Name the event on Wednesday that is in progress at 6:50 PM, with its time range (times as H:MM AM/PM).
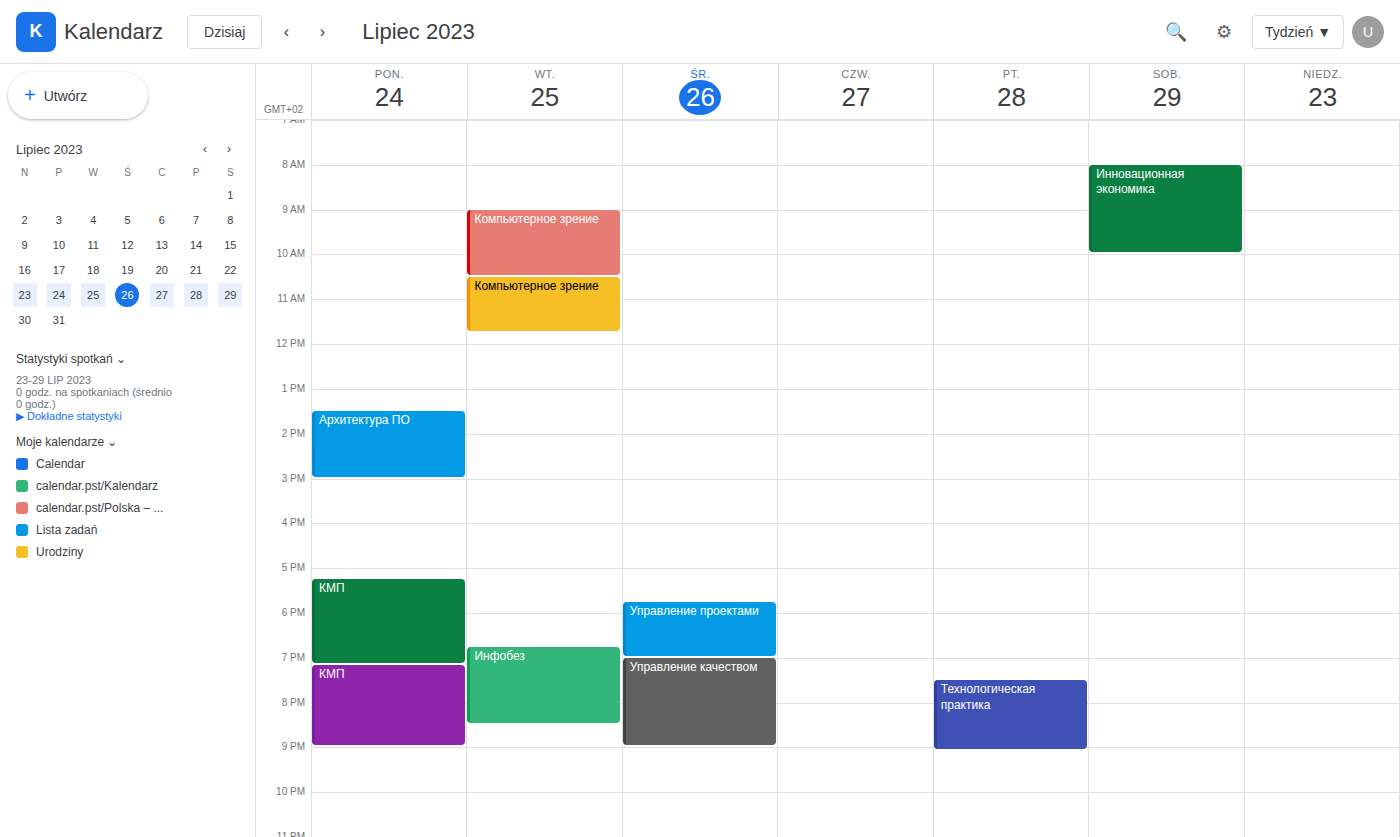
"Управление проектами", 5:45 PM to 7:00 PM